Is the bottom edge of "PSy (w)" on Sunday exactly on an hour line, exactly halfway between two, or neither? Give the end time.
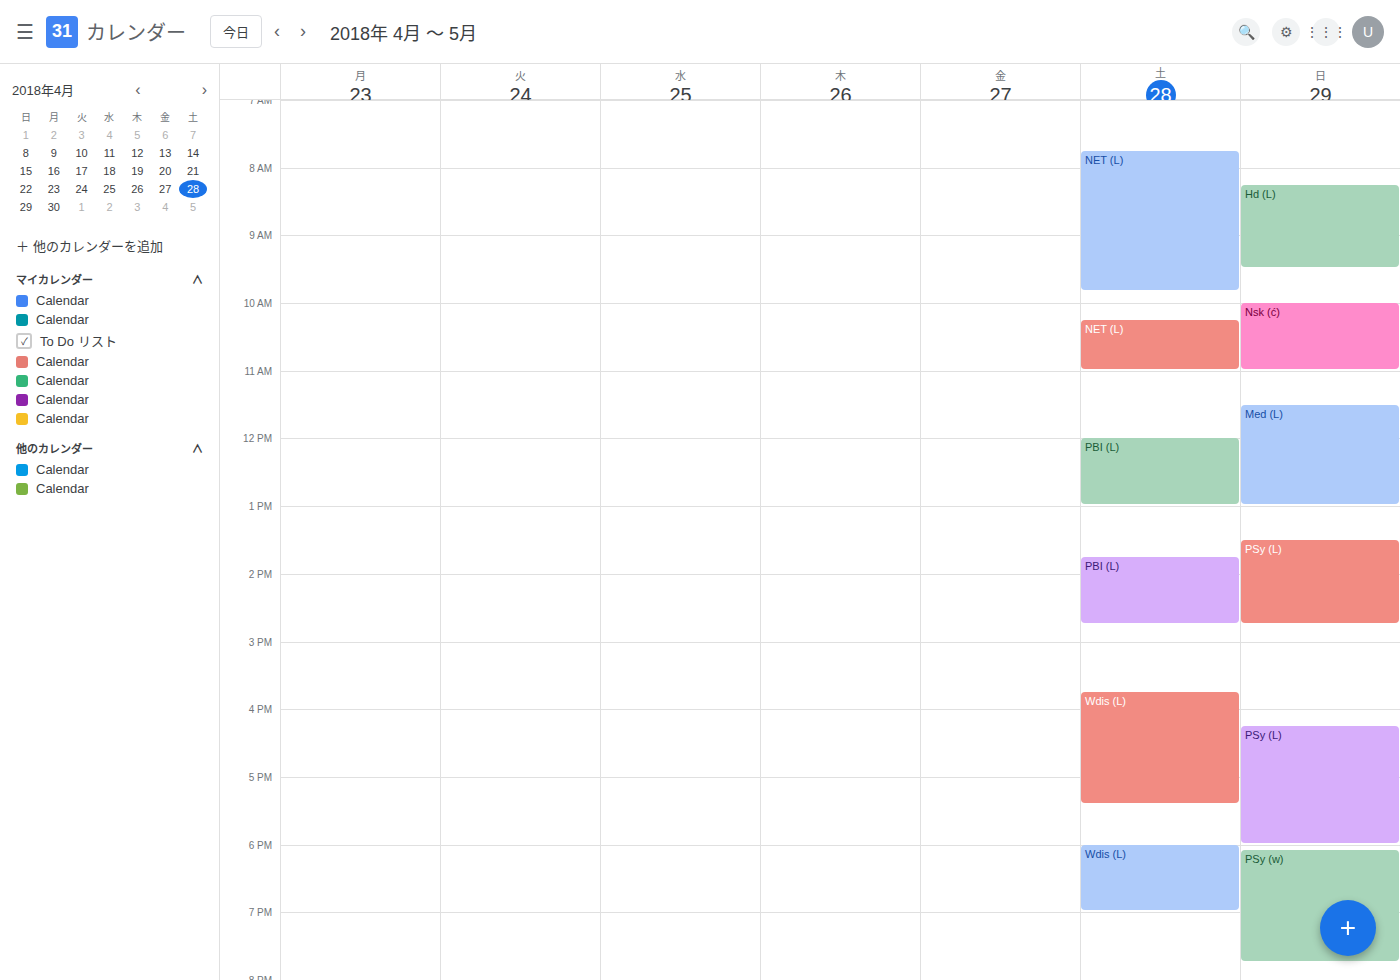
7:45 PM -- neither: three quarters of the way from the 7 PM line to the 8 PM line.